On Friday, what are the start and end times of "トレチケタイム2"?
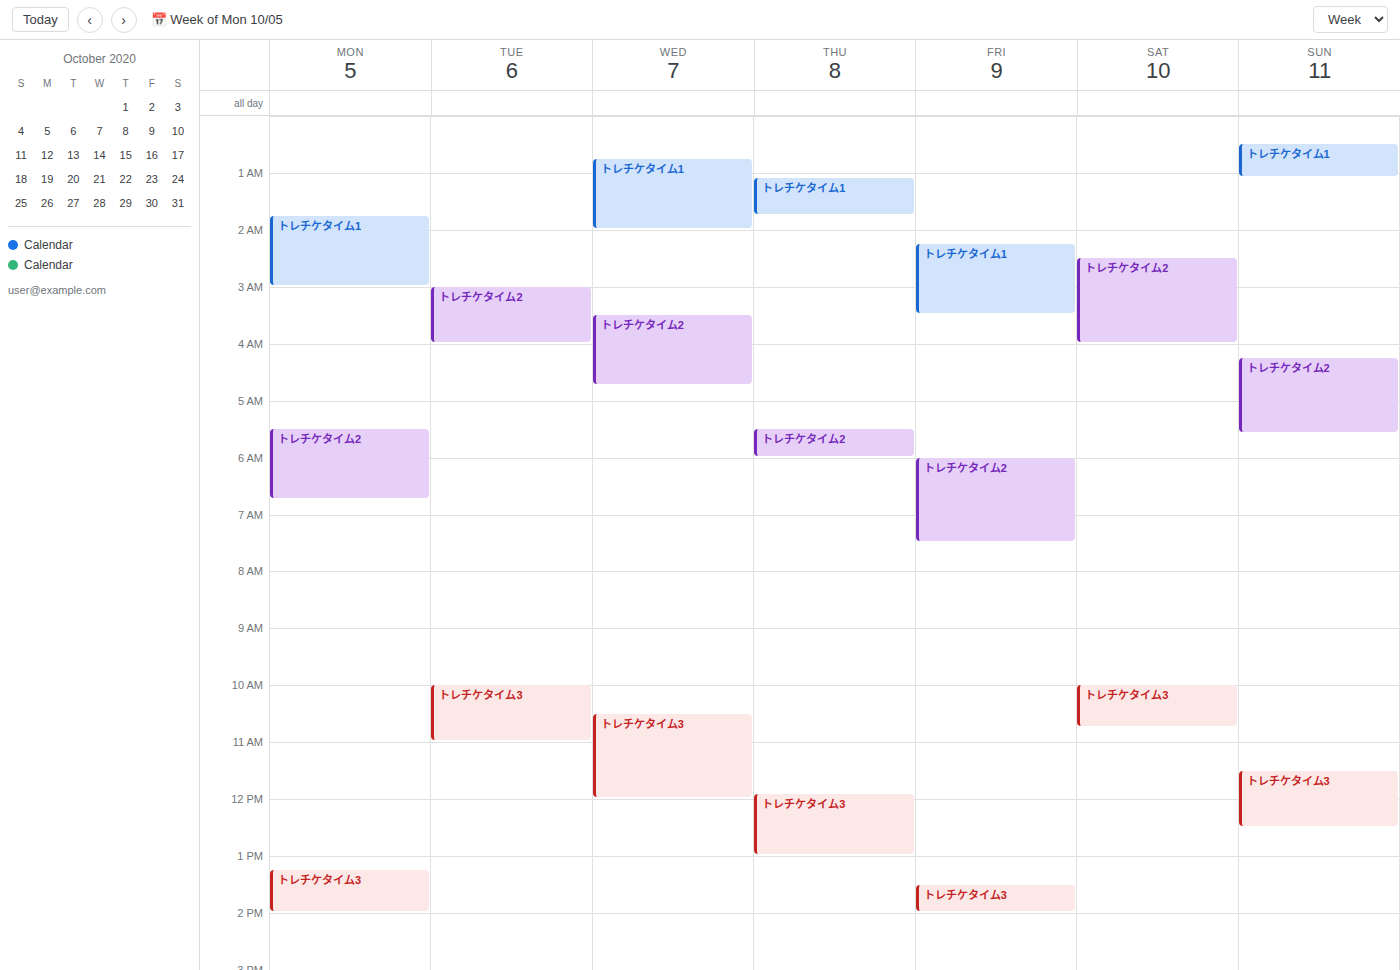
6:00 AM to 7:30 AM